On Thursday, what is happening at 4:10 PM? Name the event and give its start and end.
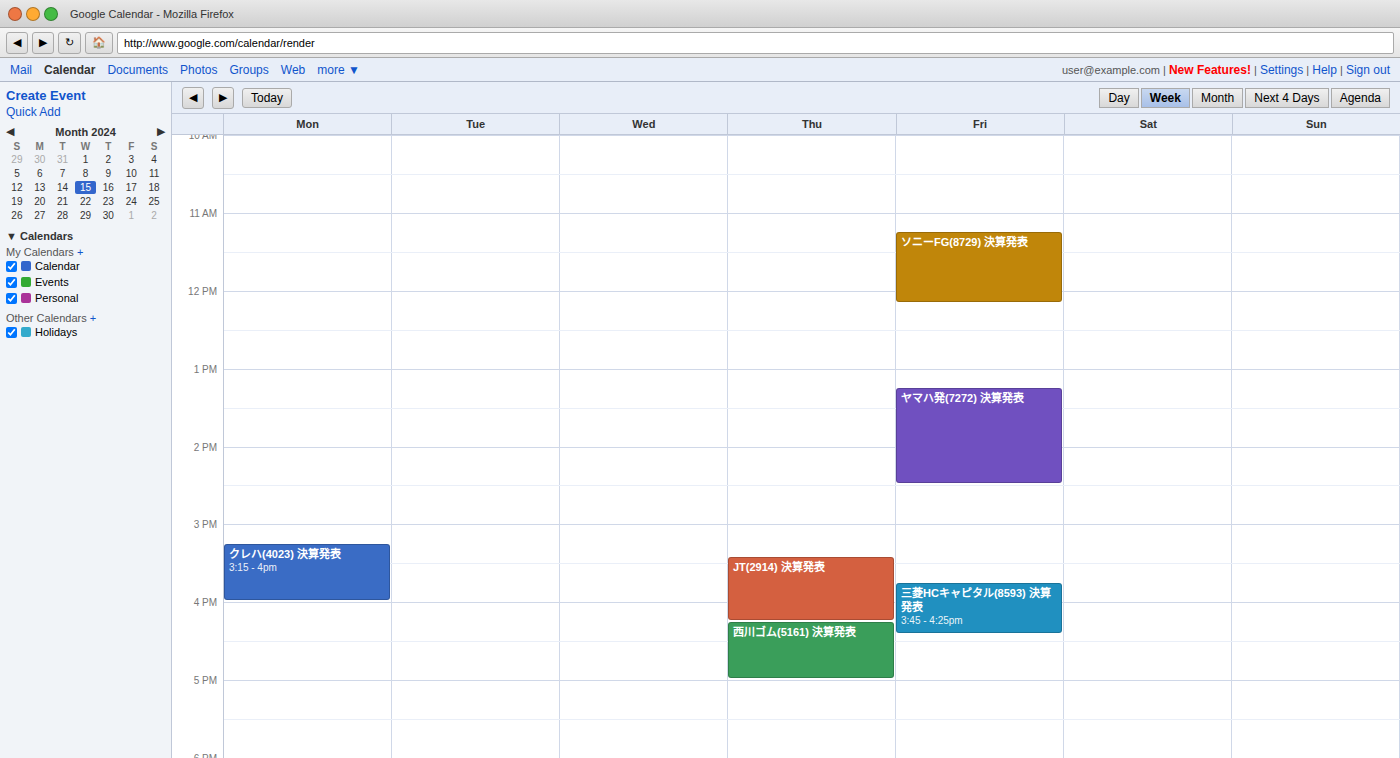
"JT(2914) 決算発表", 3:25 PM to 4:15 PM